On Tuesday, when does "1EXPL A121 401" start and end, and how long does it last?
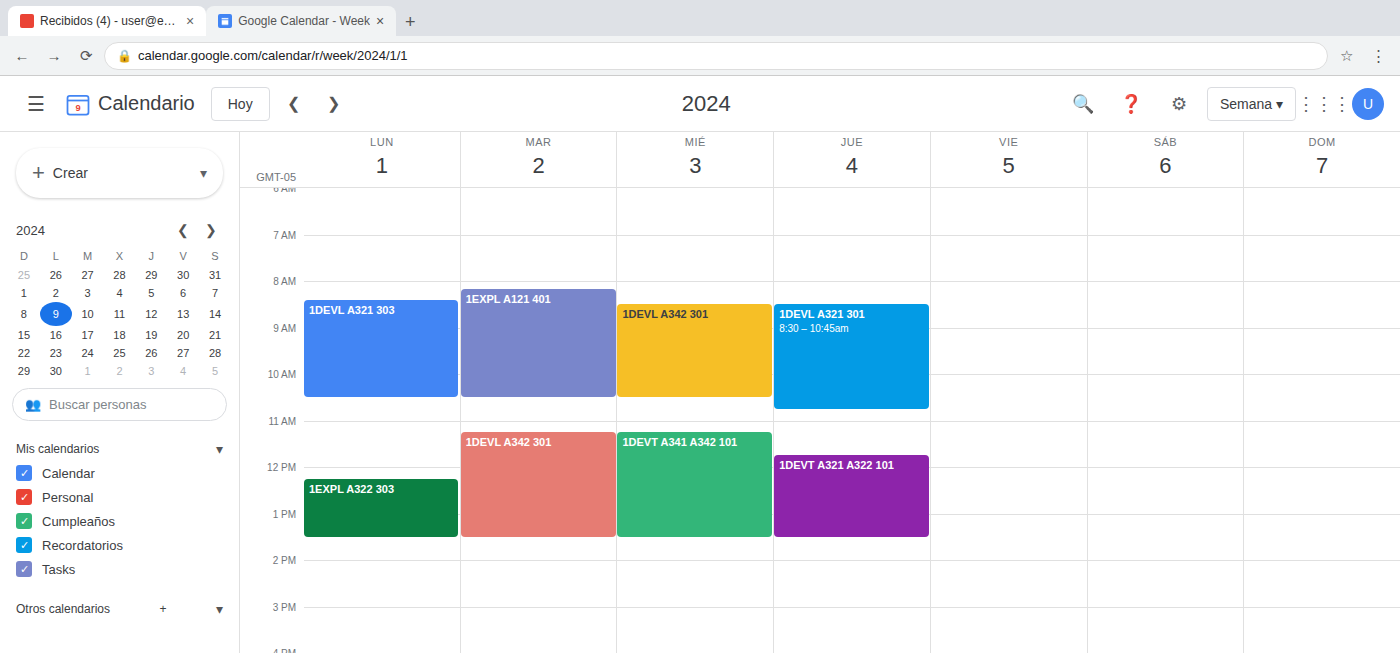
8:10 AM to 10:30 AM, 2 hours 20 minutes